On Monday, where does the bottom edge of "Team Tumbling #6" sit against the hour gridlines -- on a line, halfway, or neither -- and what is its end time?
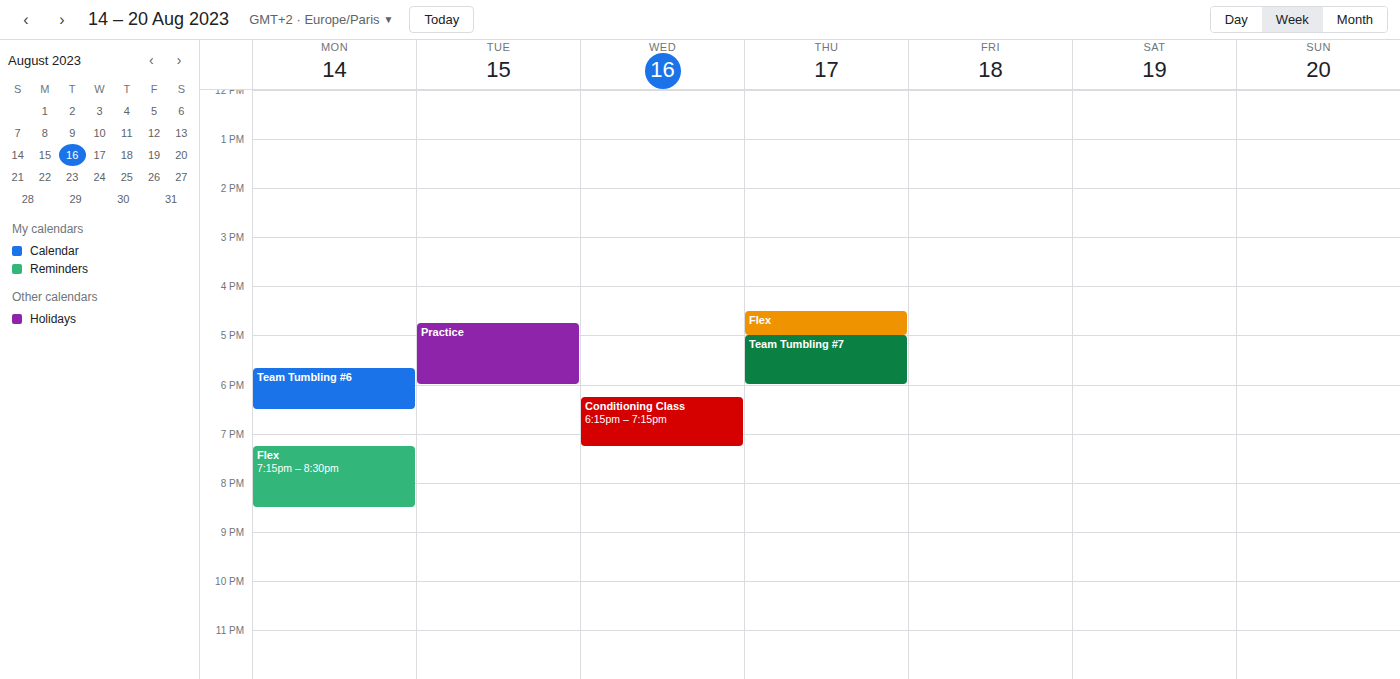
6:30 PM -- halfway between the 6 PM and 7 PM lines.